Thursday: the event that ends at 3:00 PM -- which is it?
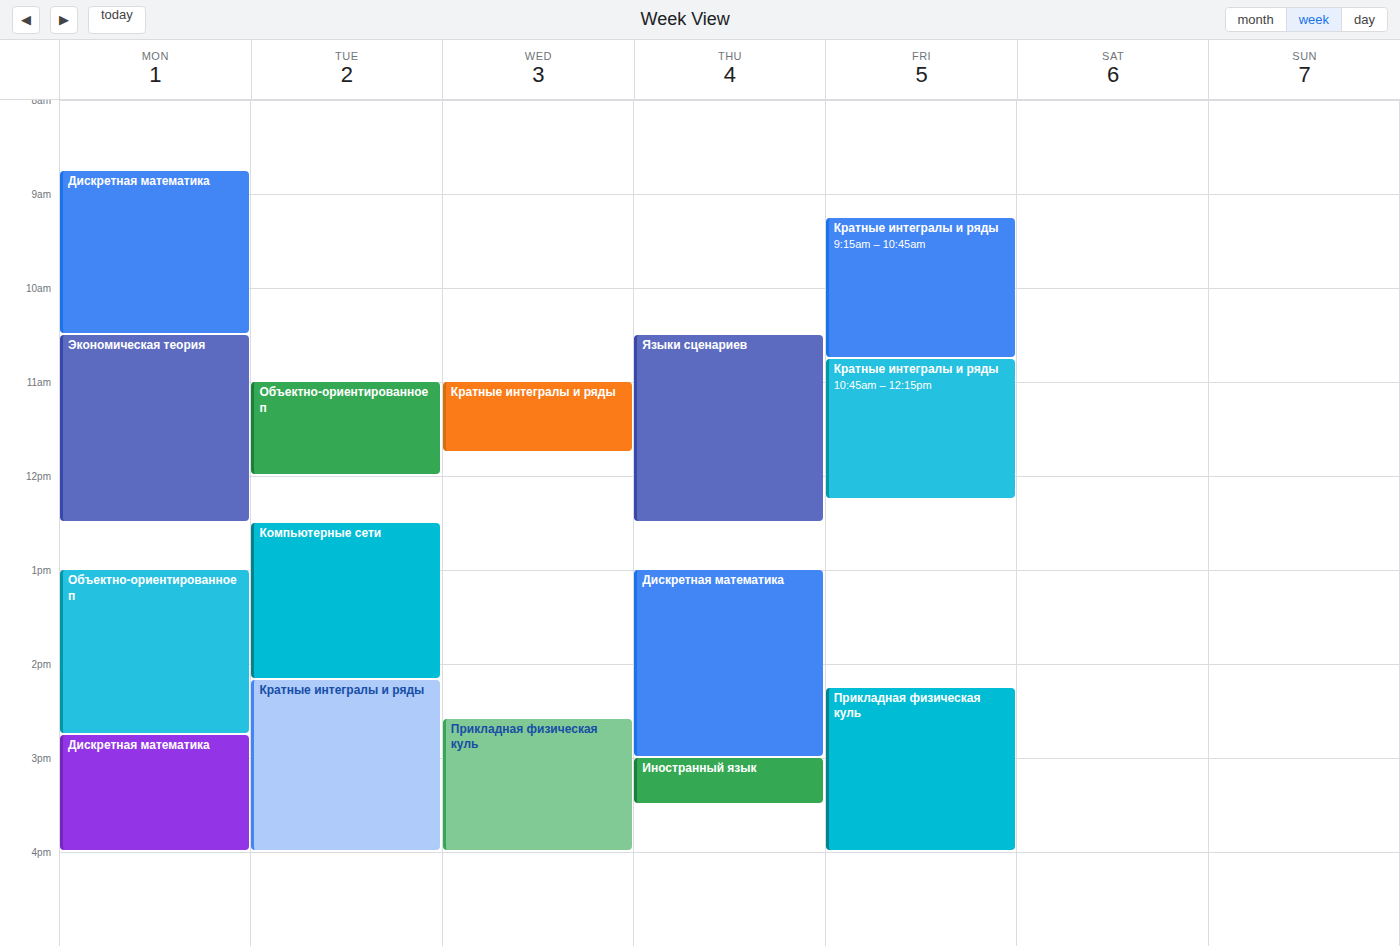
"Дискретная математика"